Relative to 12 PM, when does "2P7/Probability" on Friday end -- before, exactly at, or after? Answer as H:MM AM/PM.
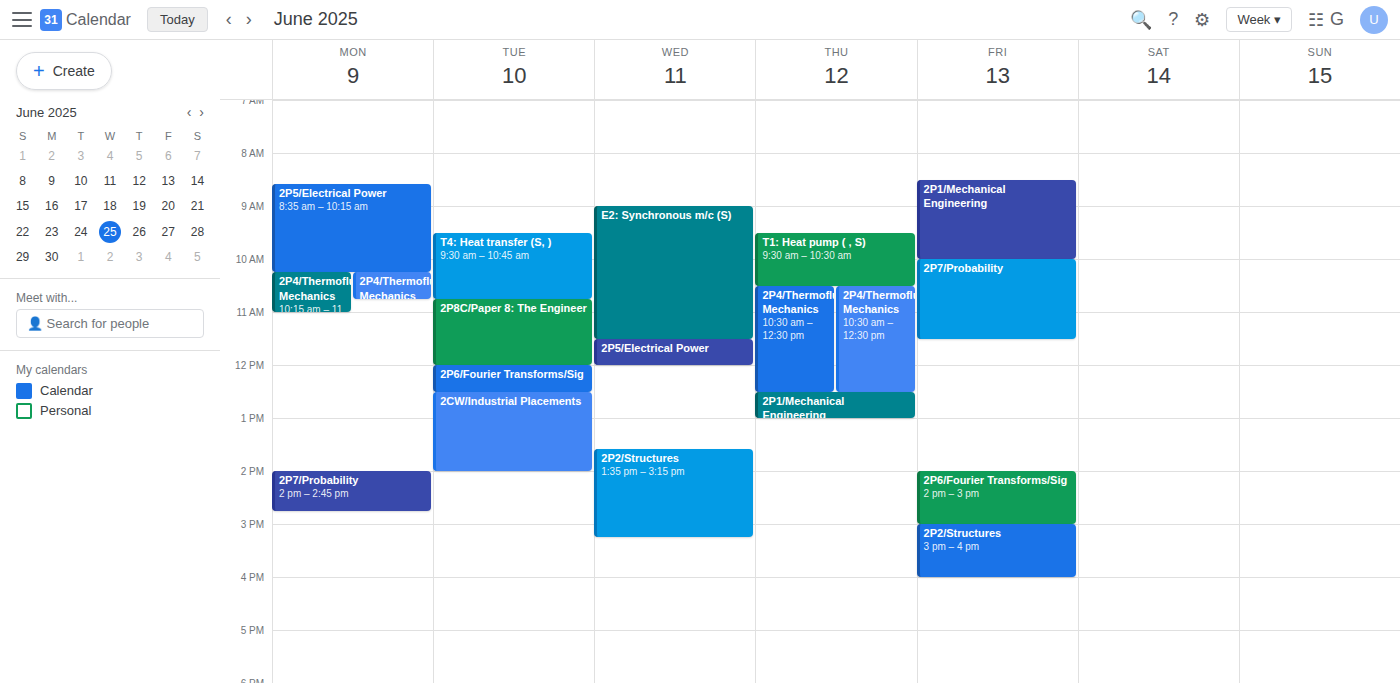
11:30 AM -- before 12 PM, 30 minutes above the 12 PM line.